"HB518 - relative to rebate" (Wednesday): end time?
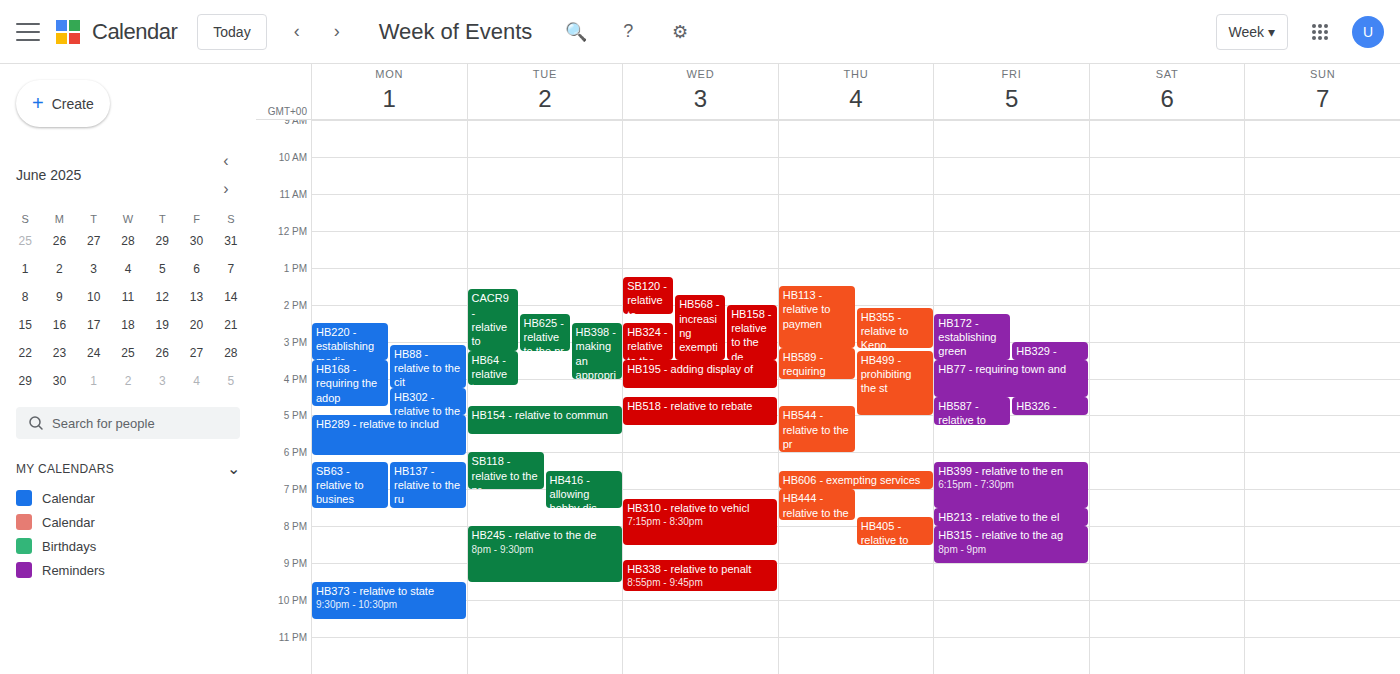
5:15 PM